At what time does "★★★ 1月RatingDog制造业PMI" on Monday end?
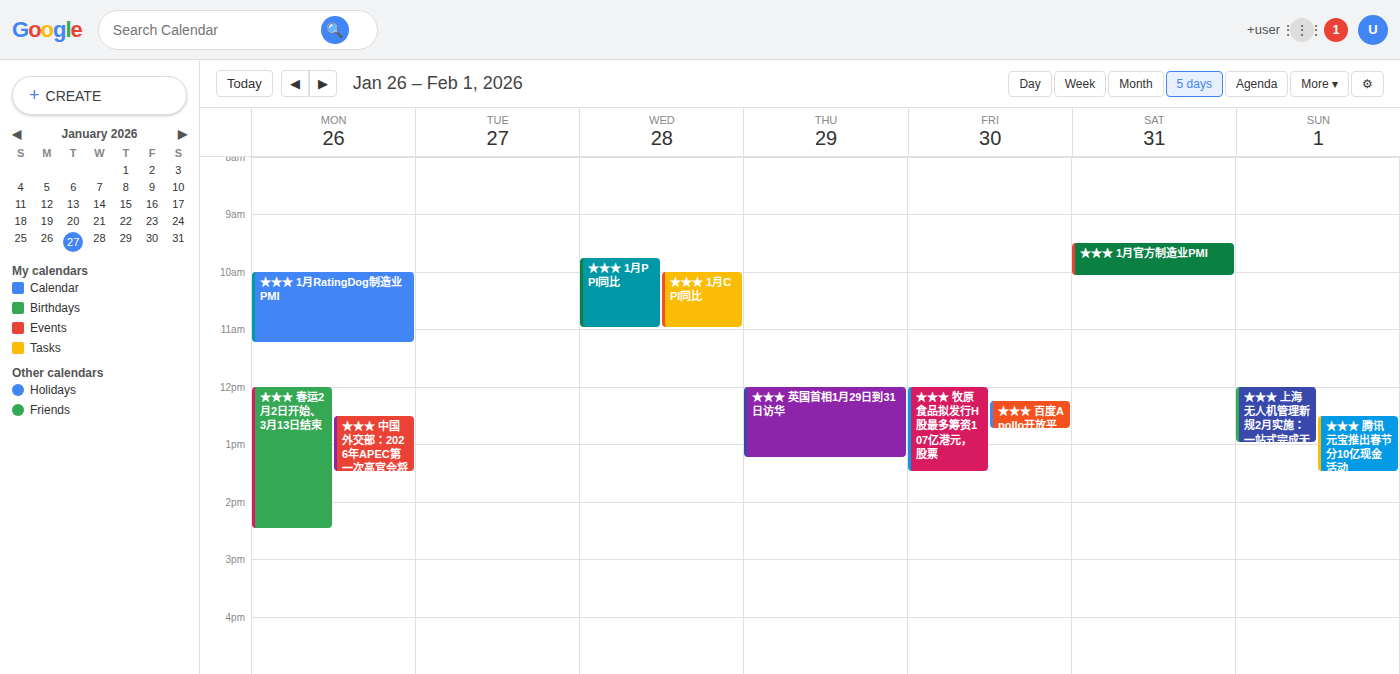
11:15